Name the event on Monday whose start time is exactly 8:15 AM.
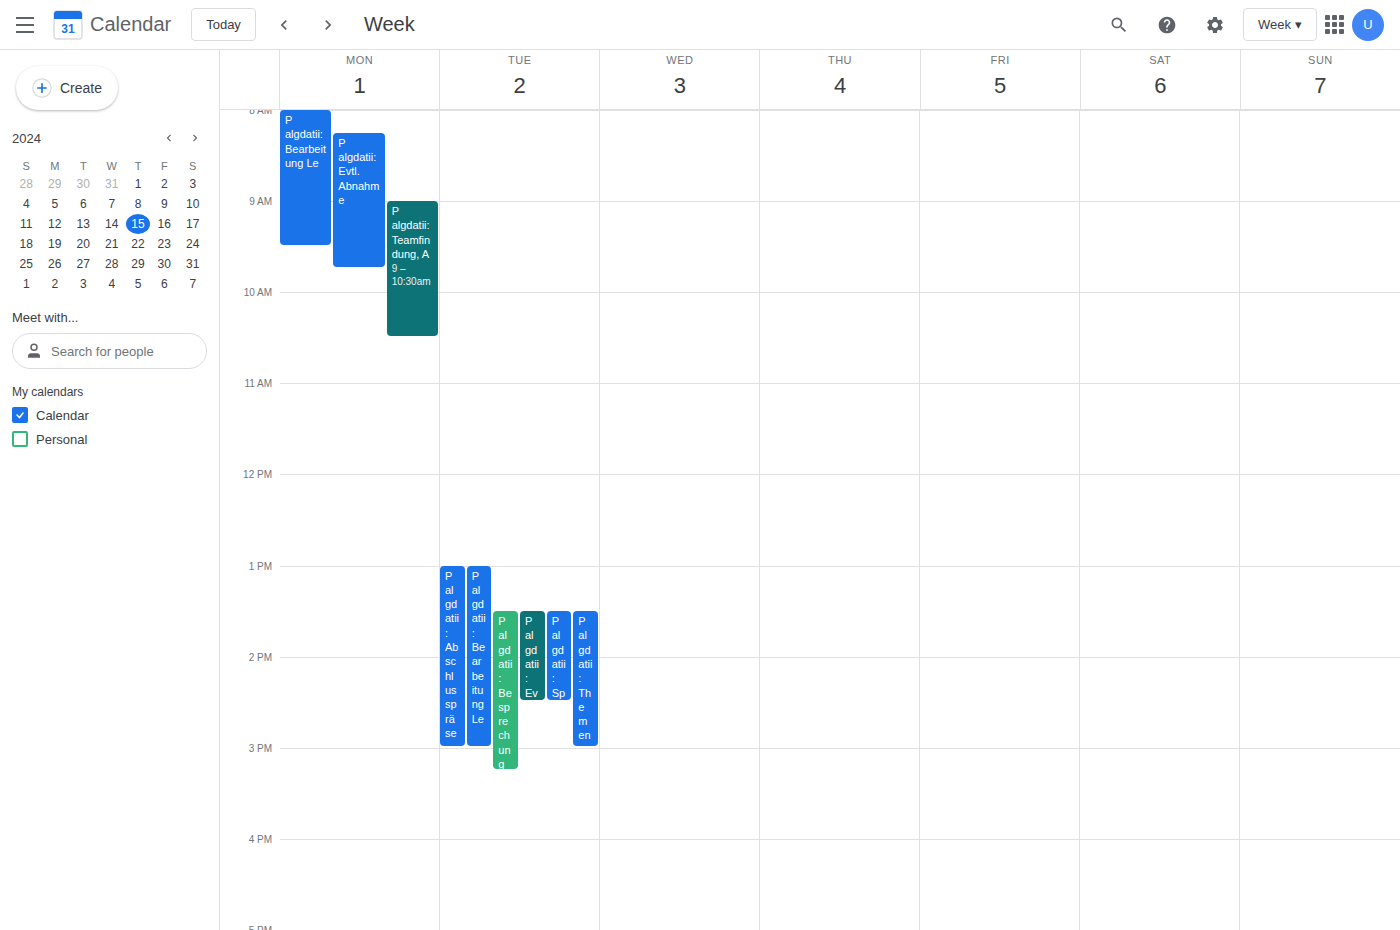
"P algdatii: Evtl. Abnahme"